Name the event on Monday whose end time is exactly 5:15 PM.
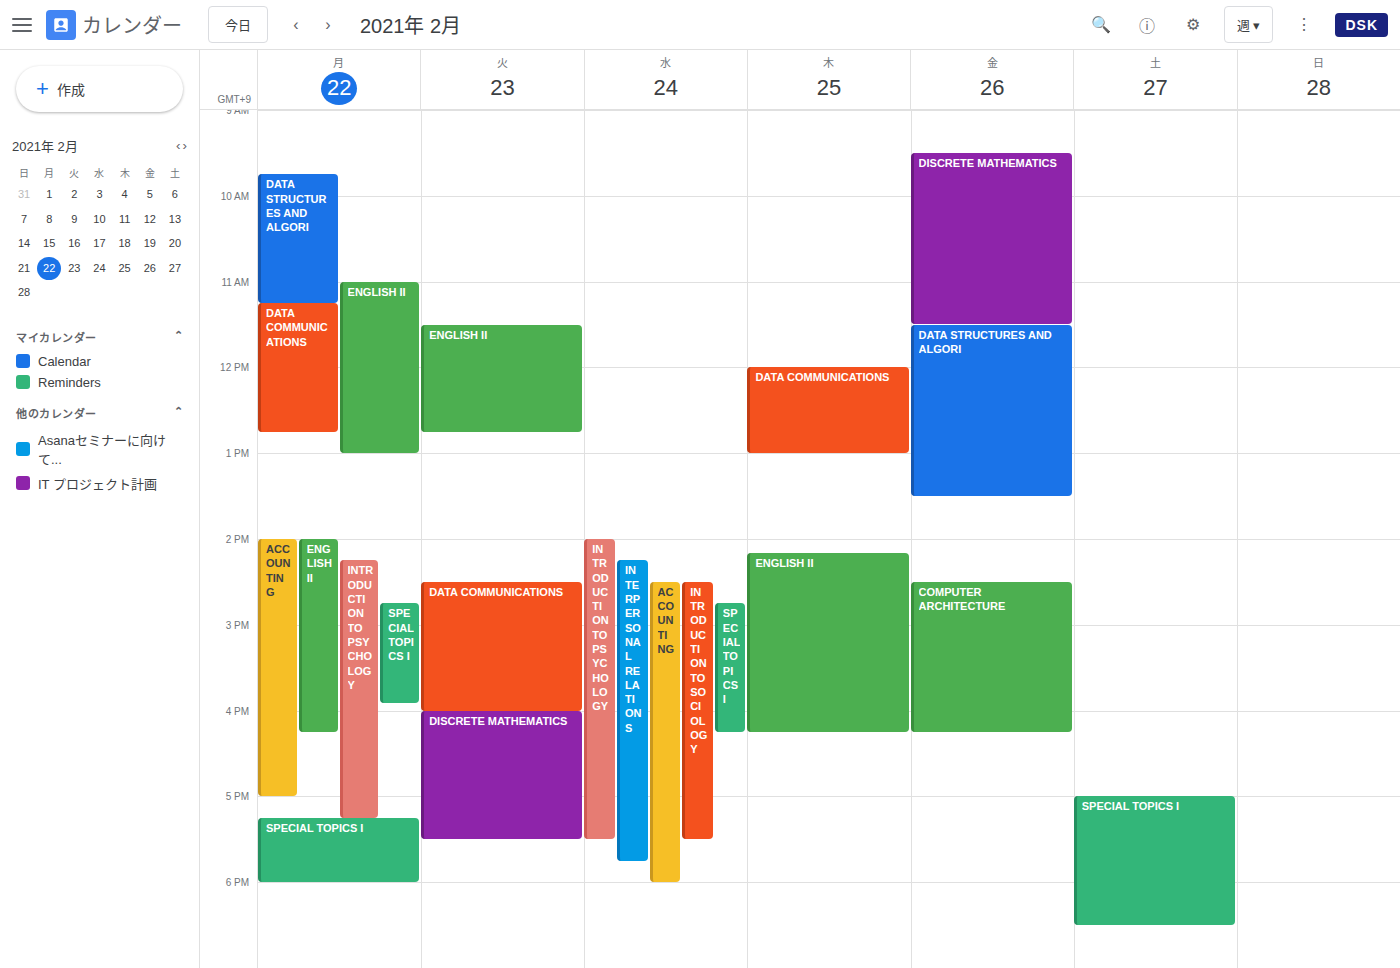
"INTRODUCTION TO PSYCHOLOGY"